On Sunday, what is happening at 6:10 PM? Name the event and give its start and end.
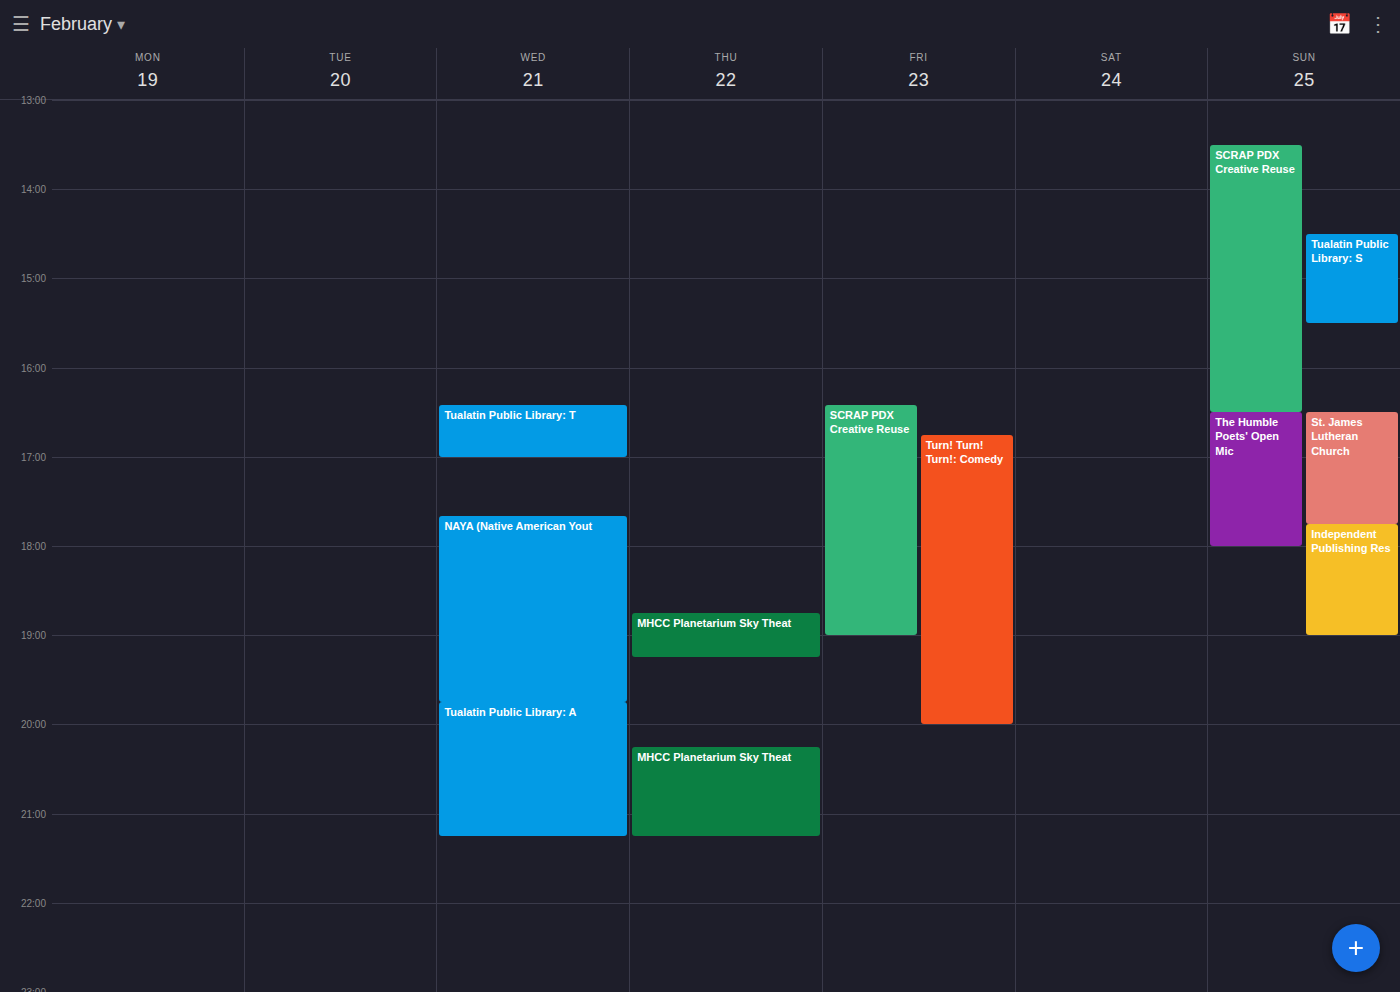
"Independent Publishing Res", 5:45 PM to 7:00 PM